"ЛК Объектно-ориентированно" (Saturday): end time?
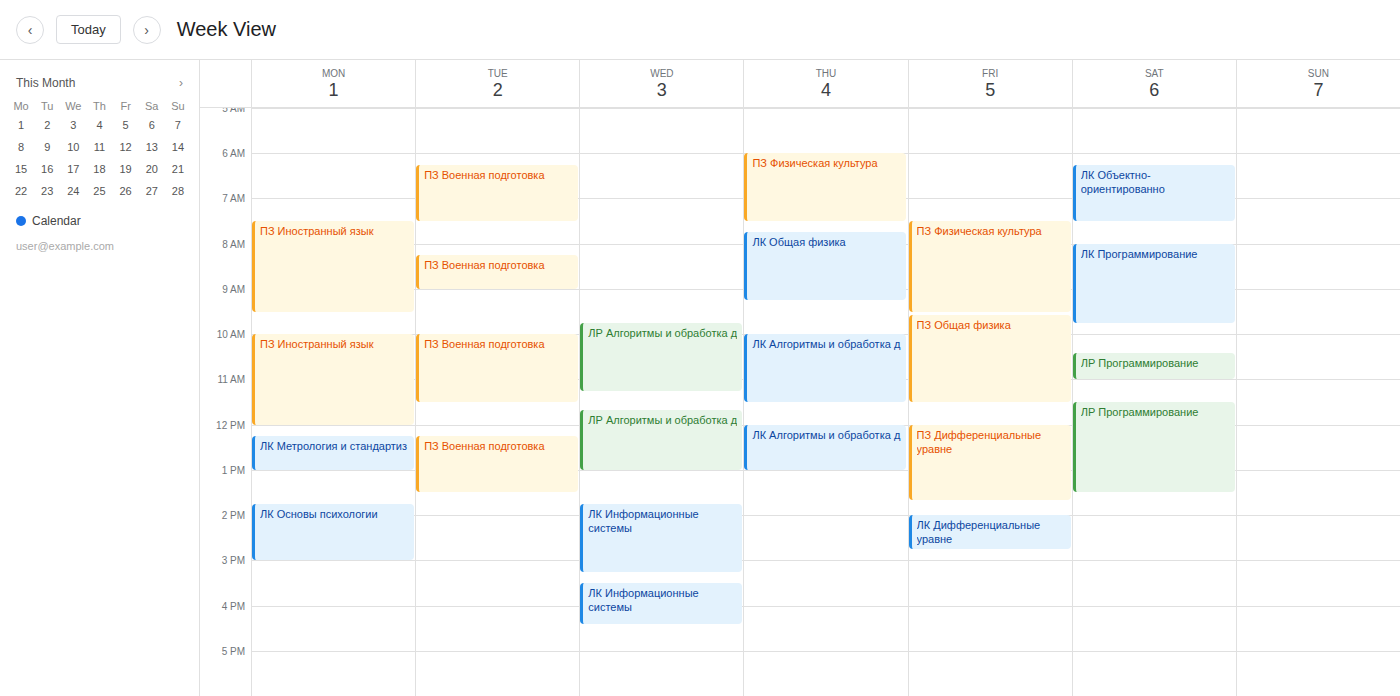
7:30 AM